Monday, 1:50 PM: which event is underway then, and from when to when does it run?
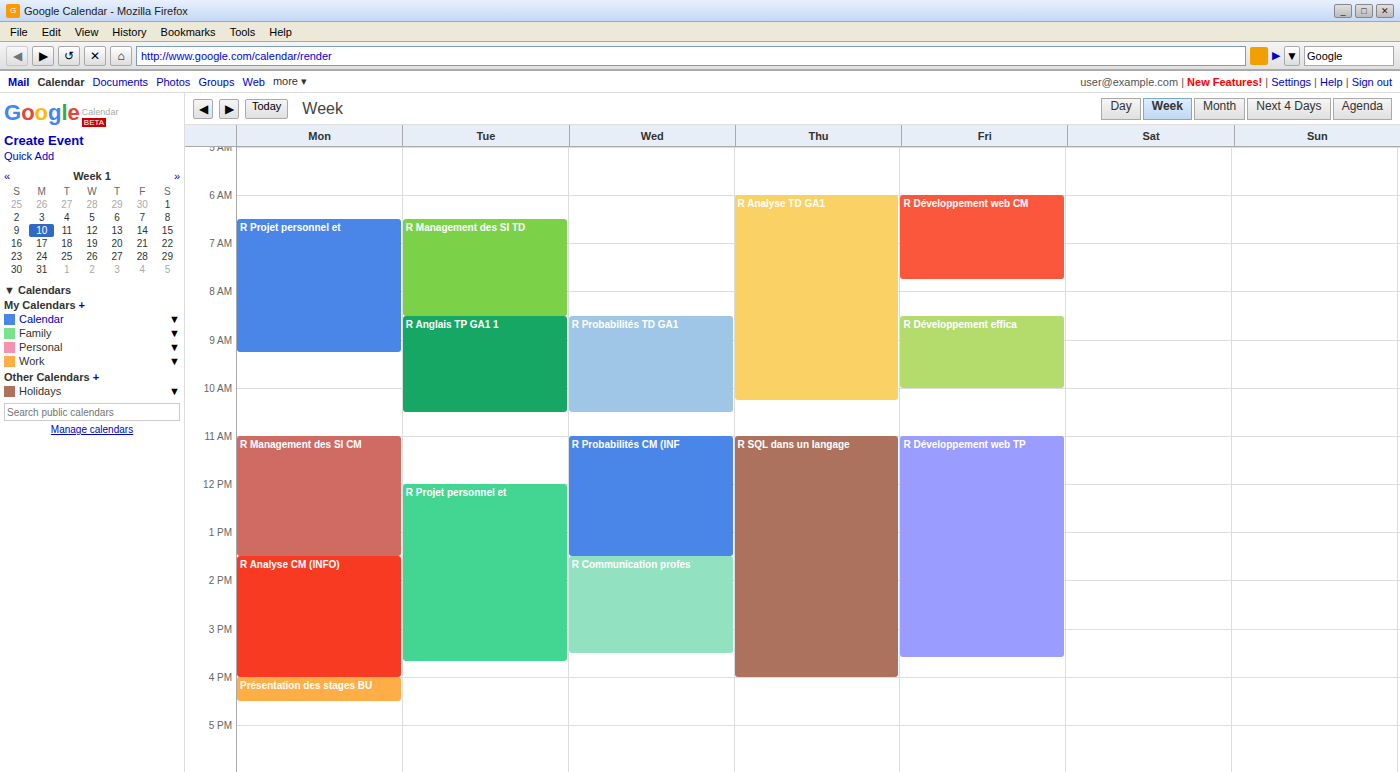
"R Analyse CM (INFO)", 1:30 PM to 4:00 PM